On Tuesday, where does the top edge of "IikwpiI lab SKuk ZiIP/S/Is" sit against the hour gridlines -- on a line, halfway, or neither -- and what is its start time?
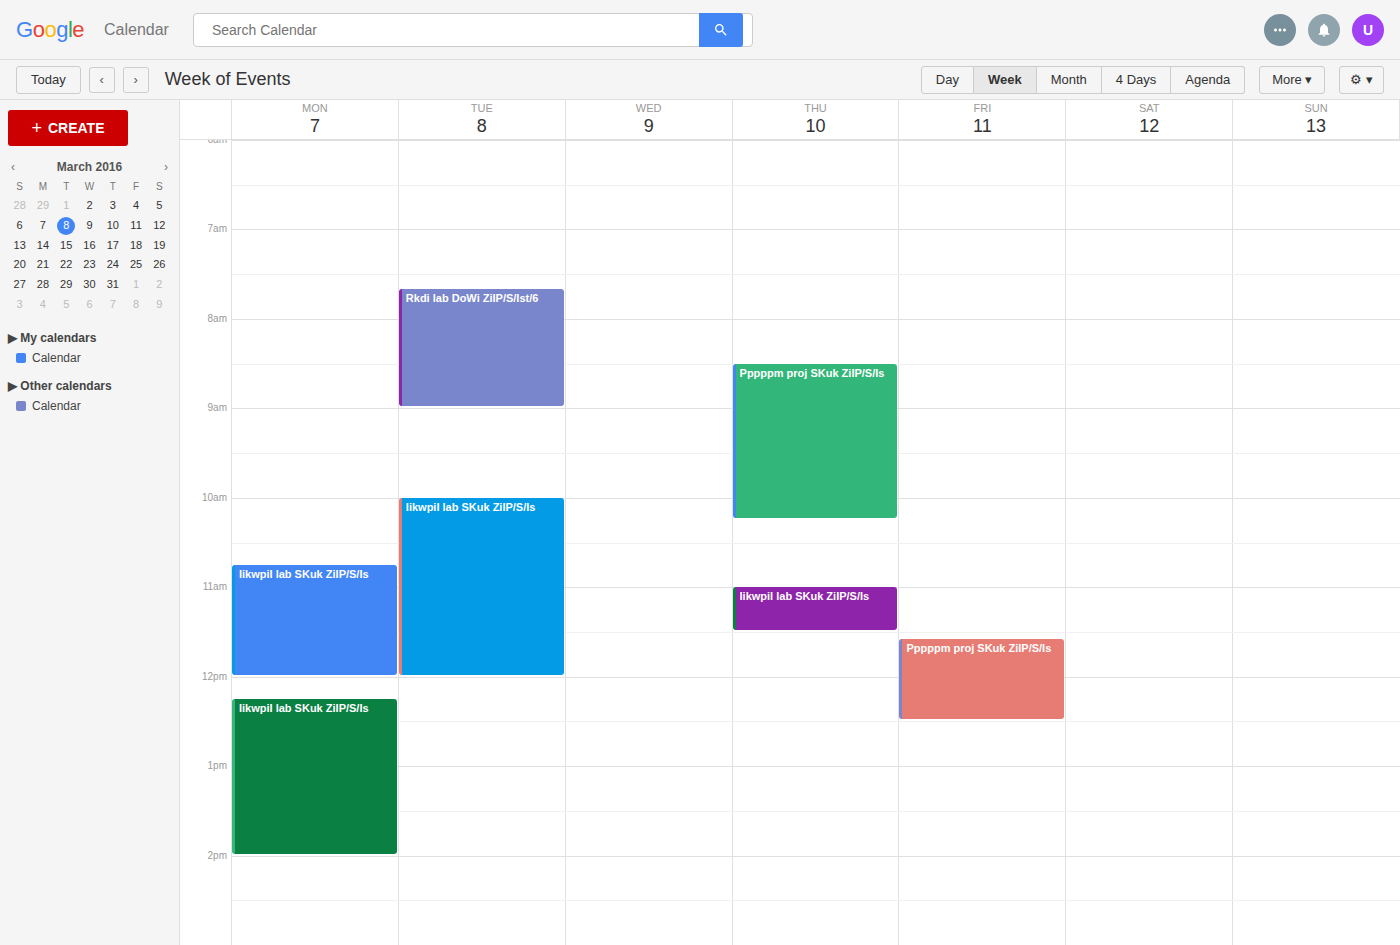
10:00 AM -- exactly on the 10 AM line.